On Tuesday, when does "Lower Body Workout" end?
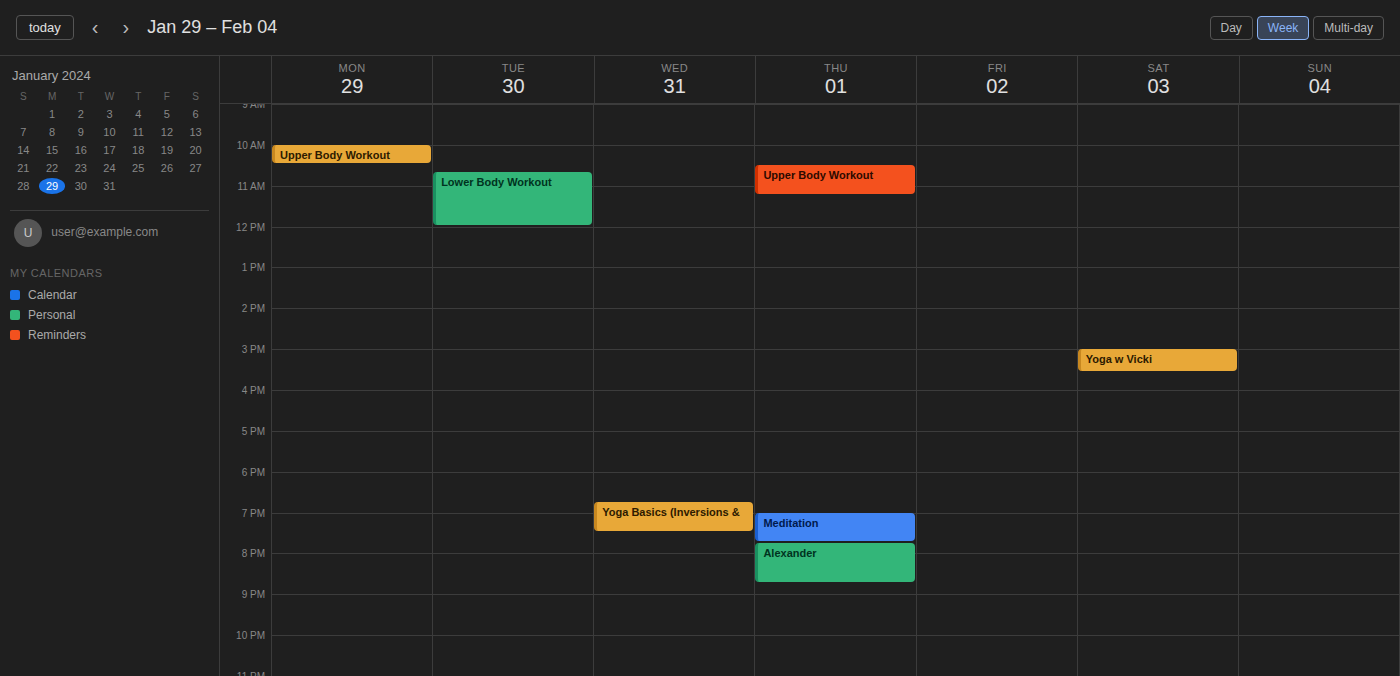
12:00 PM